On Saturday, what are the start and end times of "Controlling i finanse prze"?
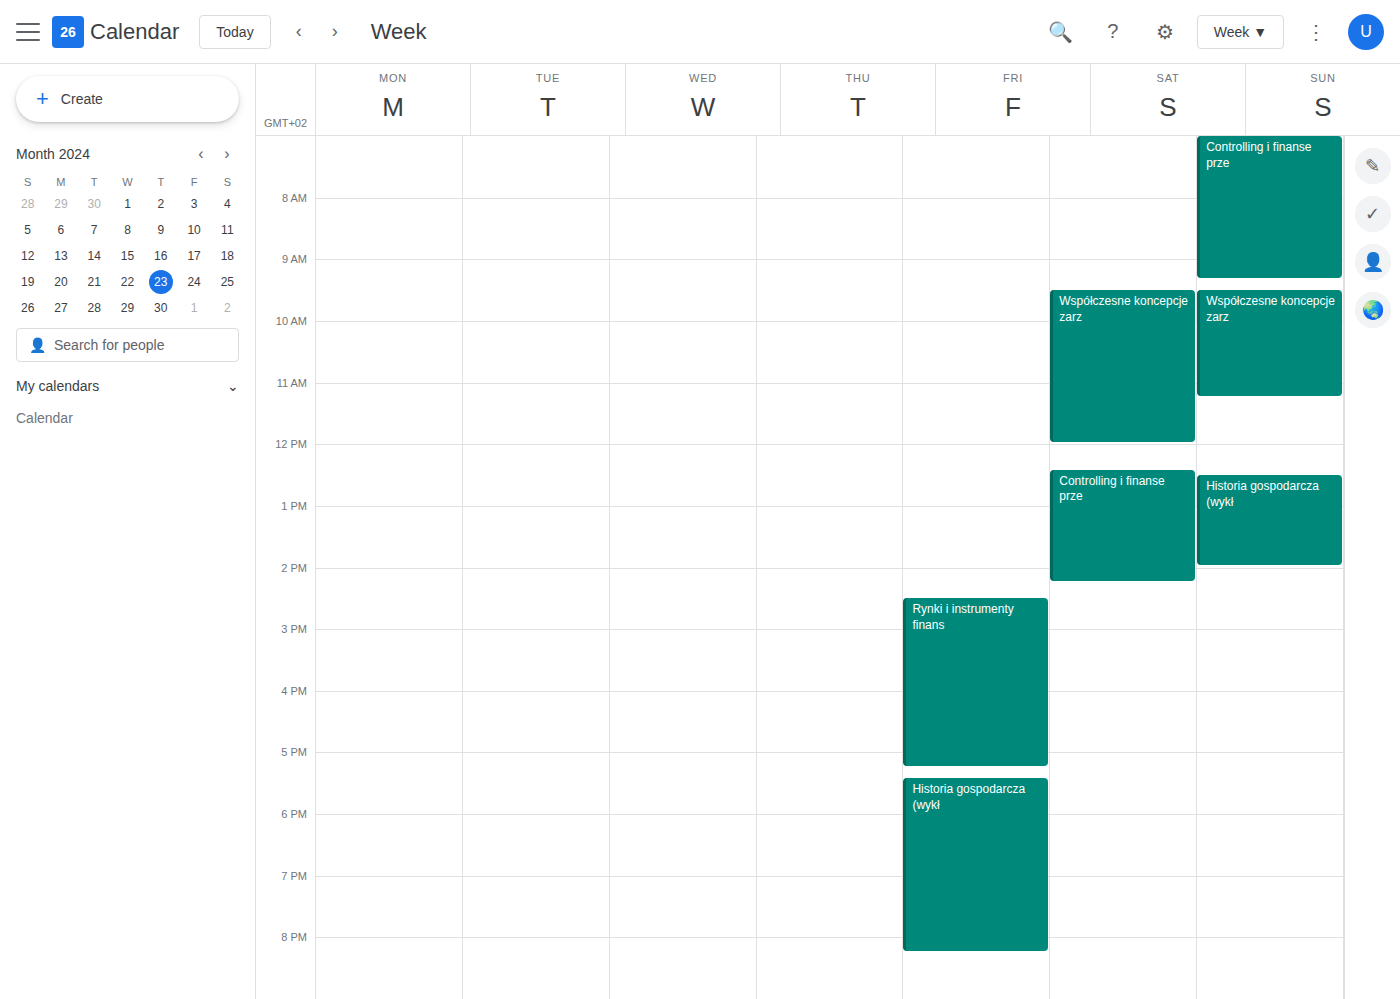
12:25 PM to 2:15 PM